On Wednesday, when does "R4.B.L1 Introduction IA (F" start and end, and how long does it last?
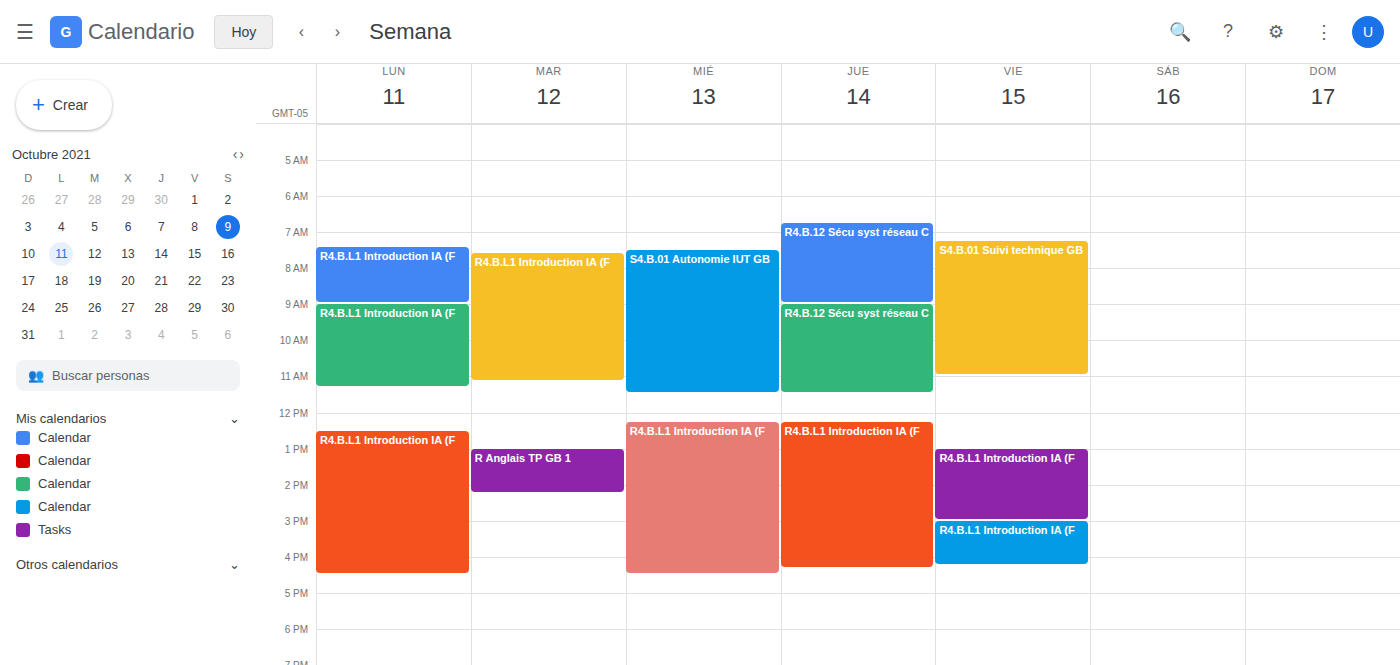
12:15 PM to 4:30 PM, 4 hours 15 minutes